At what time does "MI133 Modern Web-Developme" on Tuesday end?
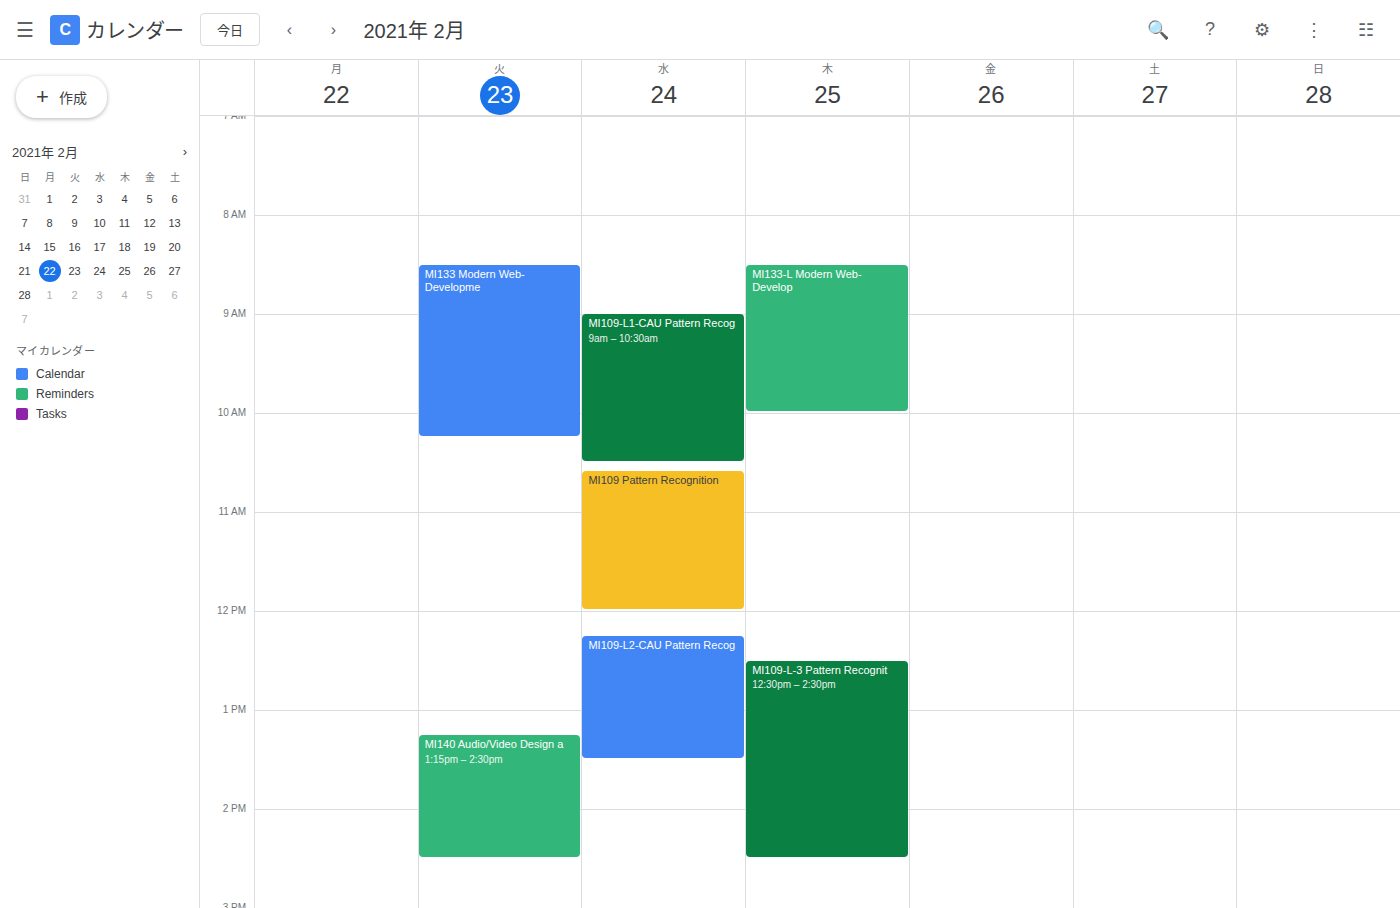
10:15 AM